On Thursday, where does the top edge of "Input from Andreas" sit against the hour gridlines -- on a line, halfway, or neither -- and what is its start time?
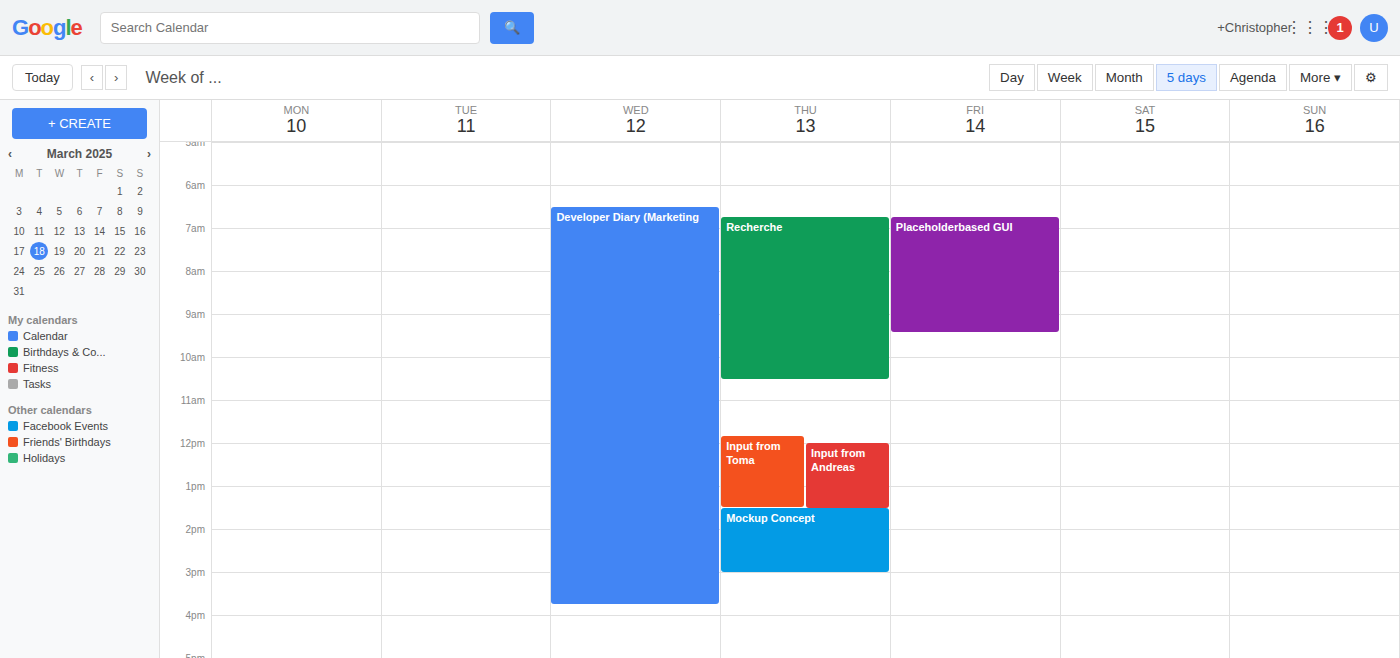
12:00 PM -- exactly on the 12 PM line.